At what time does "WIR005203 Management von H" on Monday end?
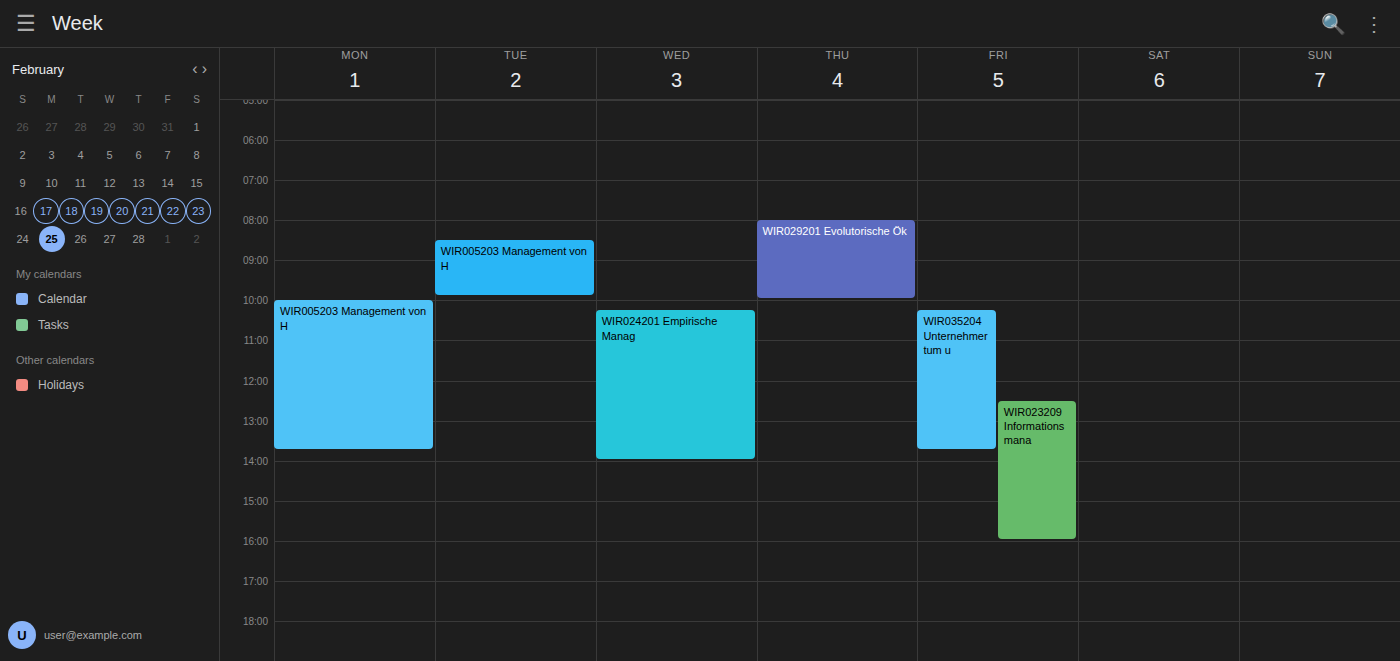
1:45 PM